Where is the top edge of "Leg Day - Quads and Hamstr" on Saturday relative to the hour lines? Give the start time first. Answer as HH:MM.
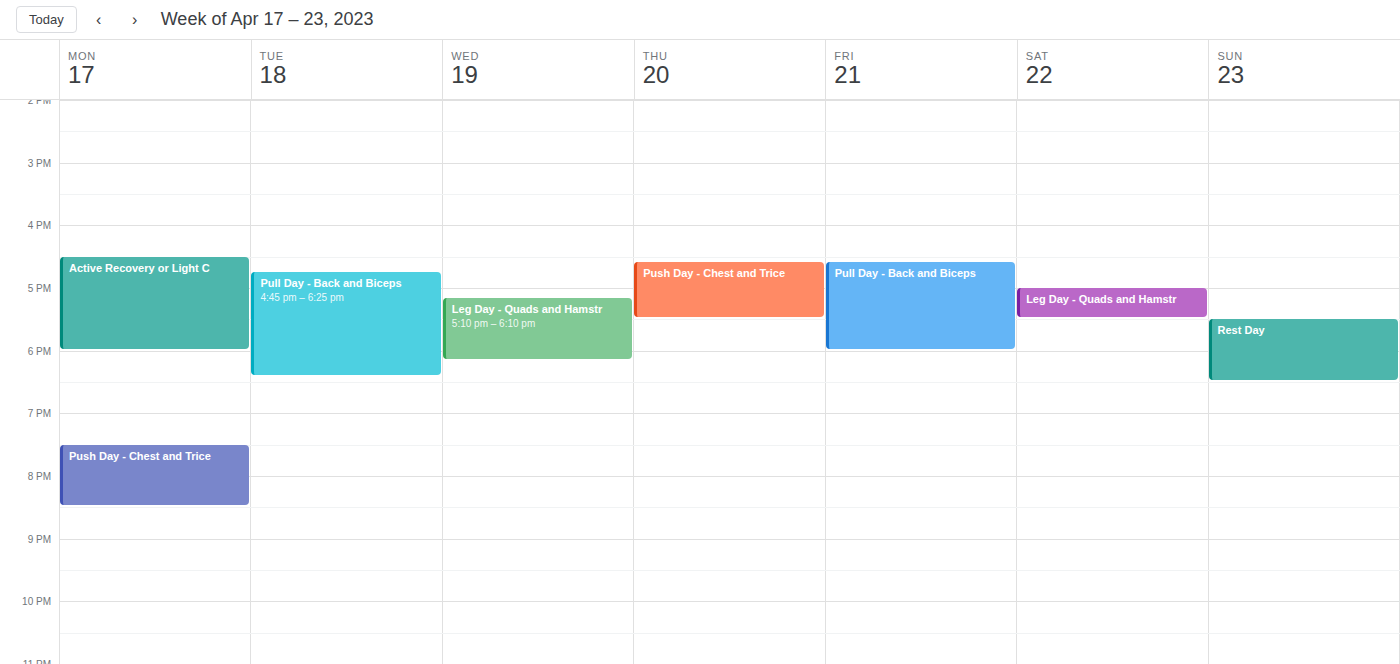
17:00 -- exactly on the 17:00 line.